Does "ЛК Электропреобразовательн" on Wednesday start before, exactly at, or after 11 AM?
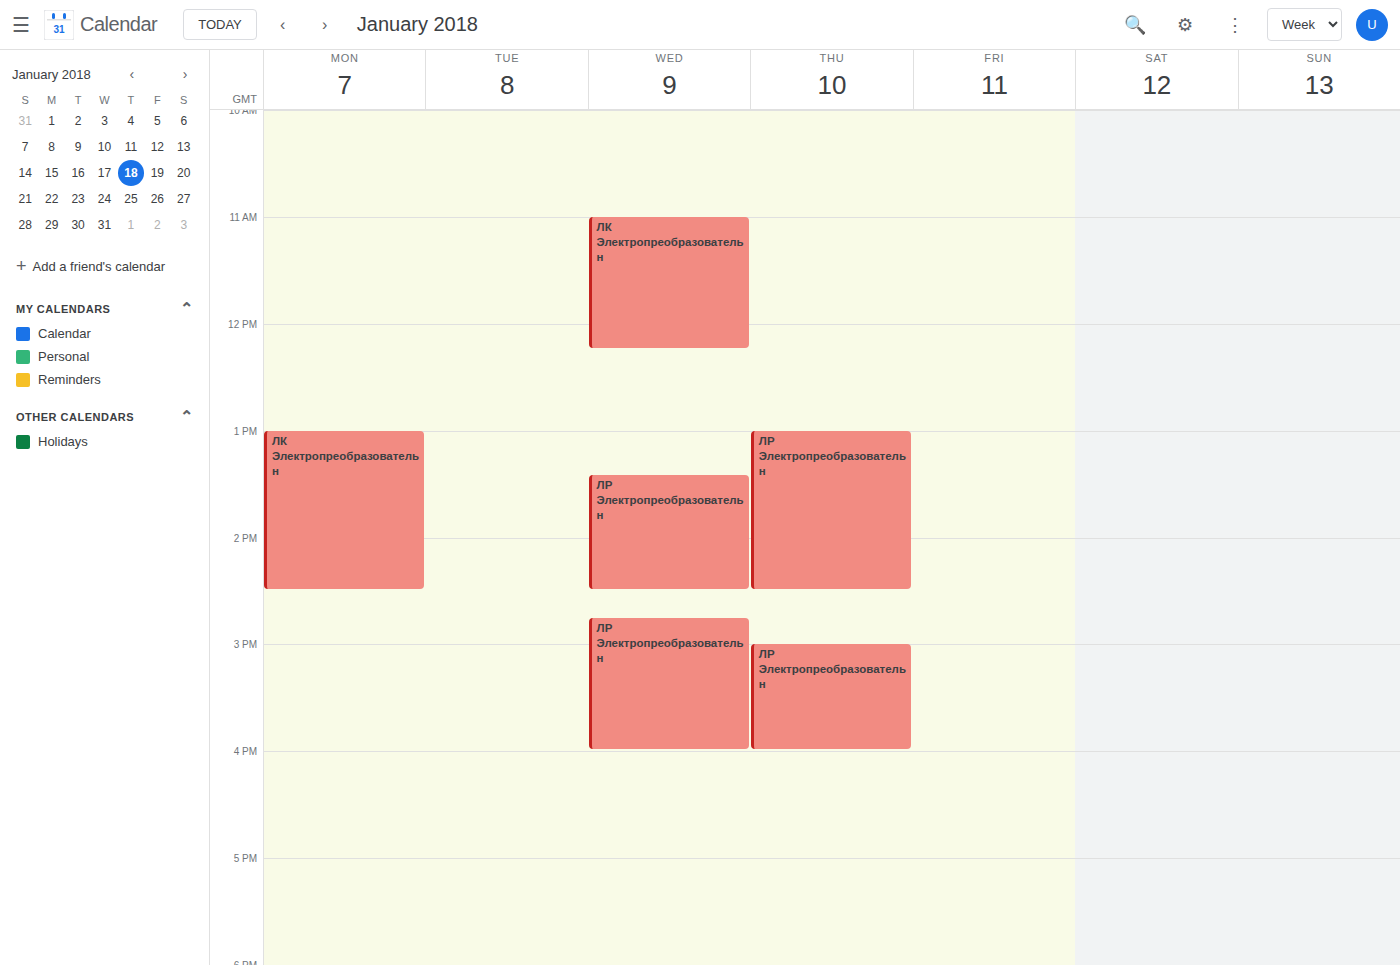
11:00 AM -- exactly at 11 AM, on the 11 AM line.